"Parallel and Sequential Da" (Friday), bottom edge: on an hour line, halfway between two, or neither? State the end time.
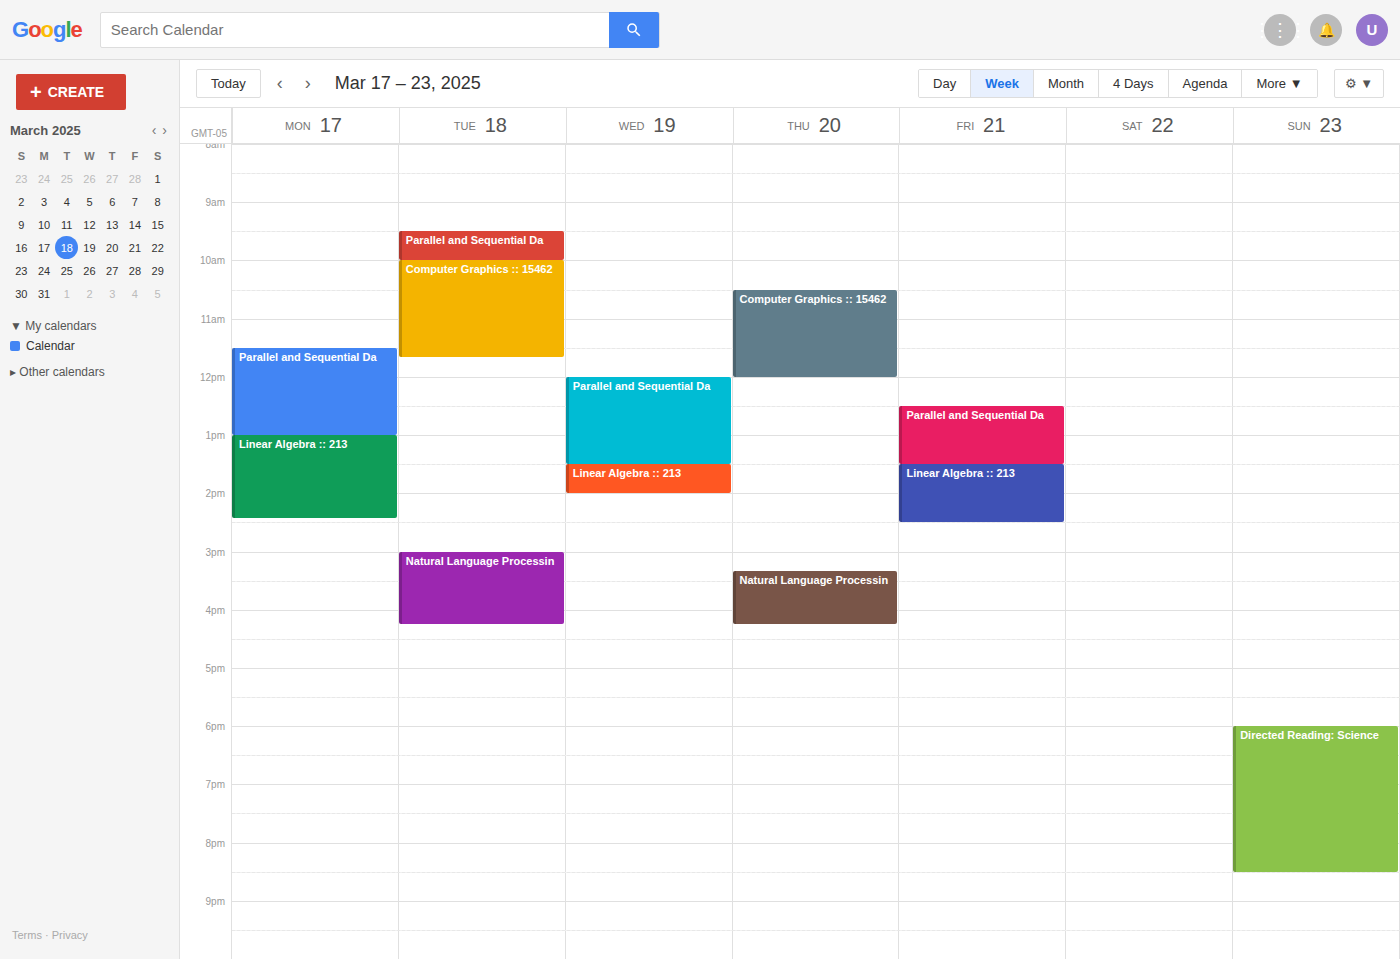
1:30 PM -- halfway between the 1 PM and 2 PM lines.